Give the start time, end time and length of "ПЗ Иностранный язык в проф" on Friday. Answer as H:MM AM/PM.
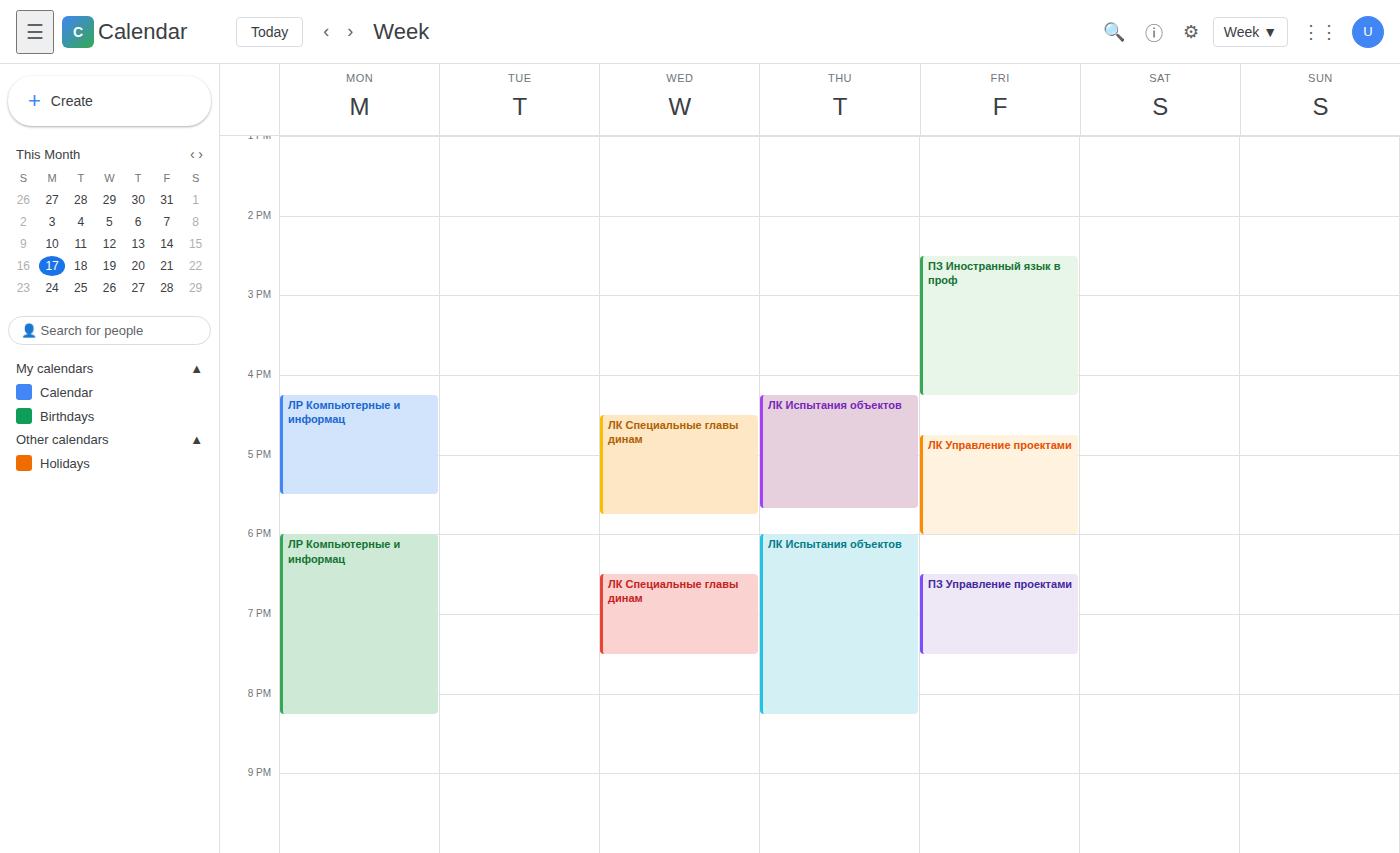
2:30 PM to 4:15 PM, 1 hour 45 minutes